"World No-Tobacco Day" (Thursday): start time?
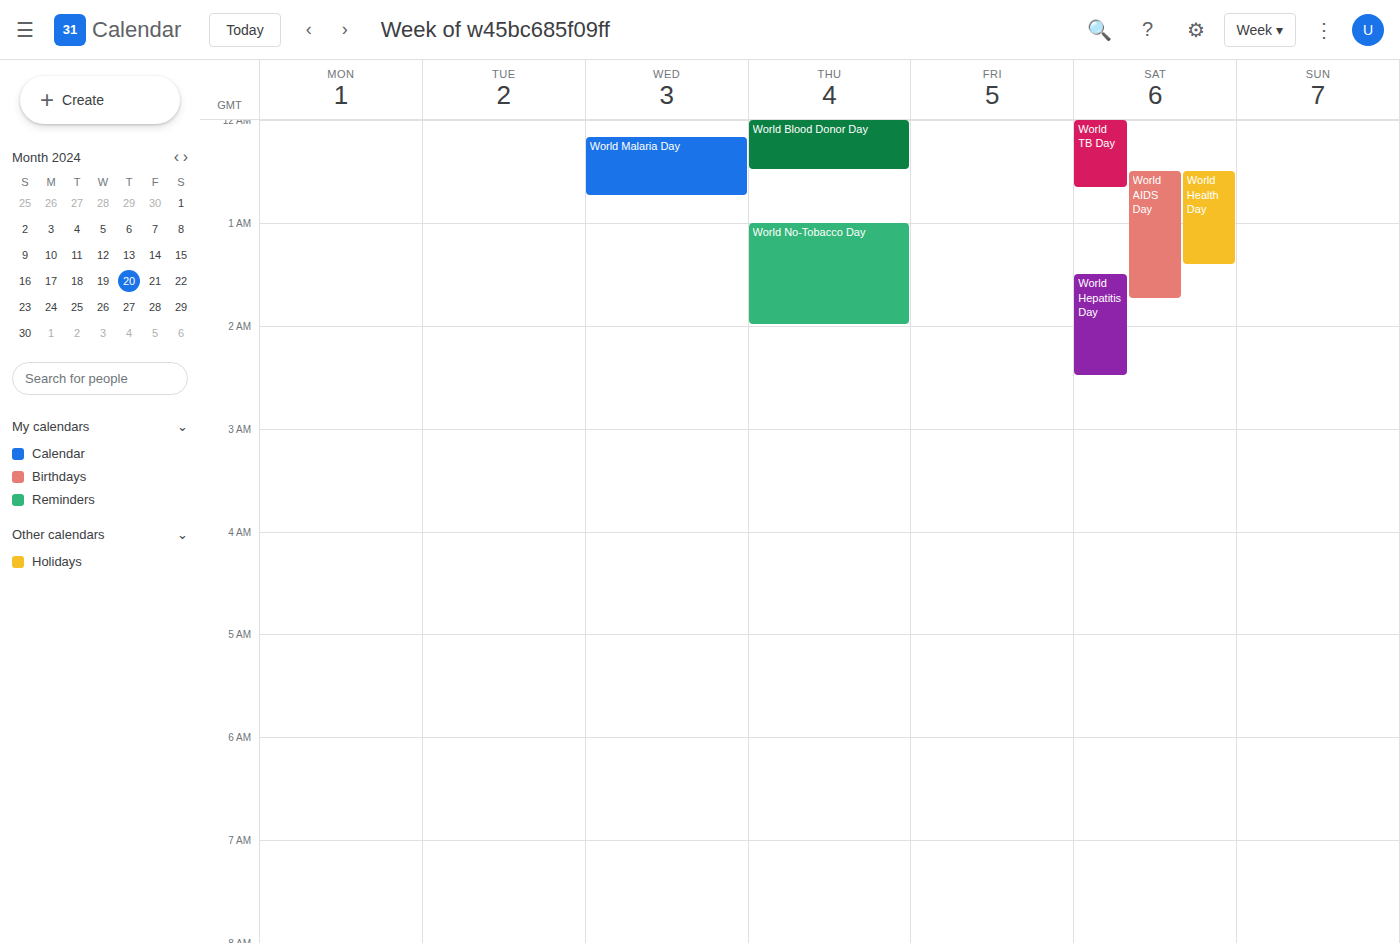
1:00 AM